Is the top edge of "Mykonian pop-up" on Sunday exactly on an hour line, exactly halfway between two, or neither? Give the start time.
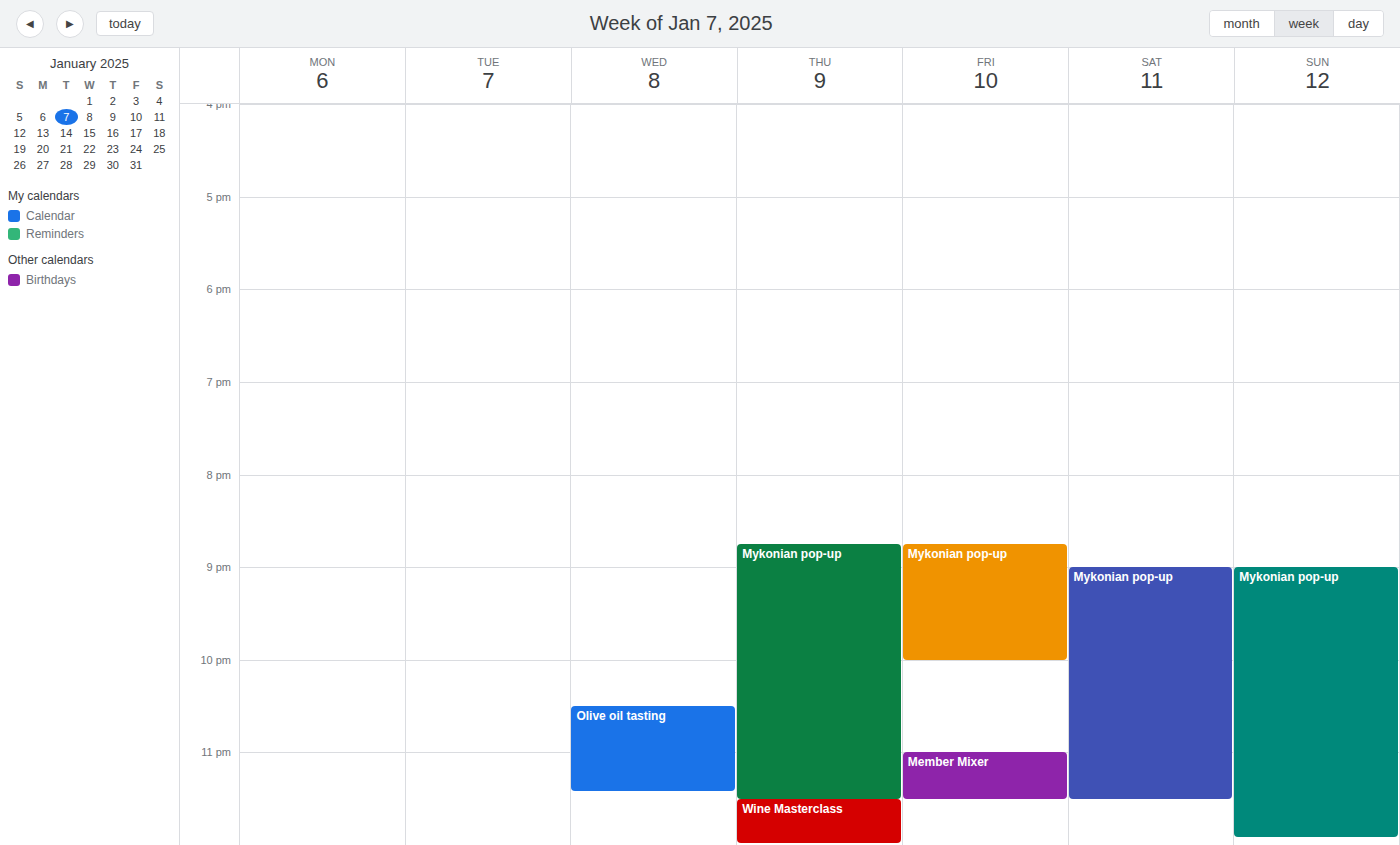
21:00 -- exactly on the 21:00 line.